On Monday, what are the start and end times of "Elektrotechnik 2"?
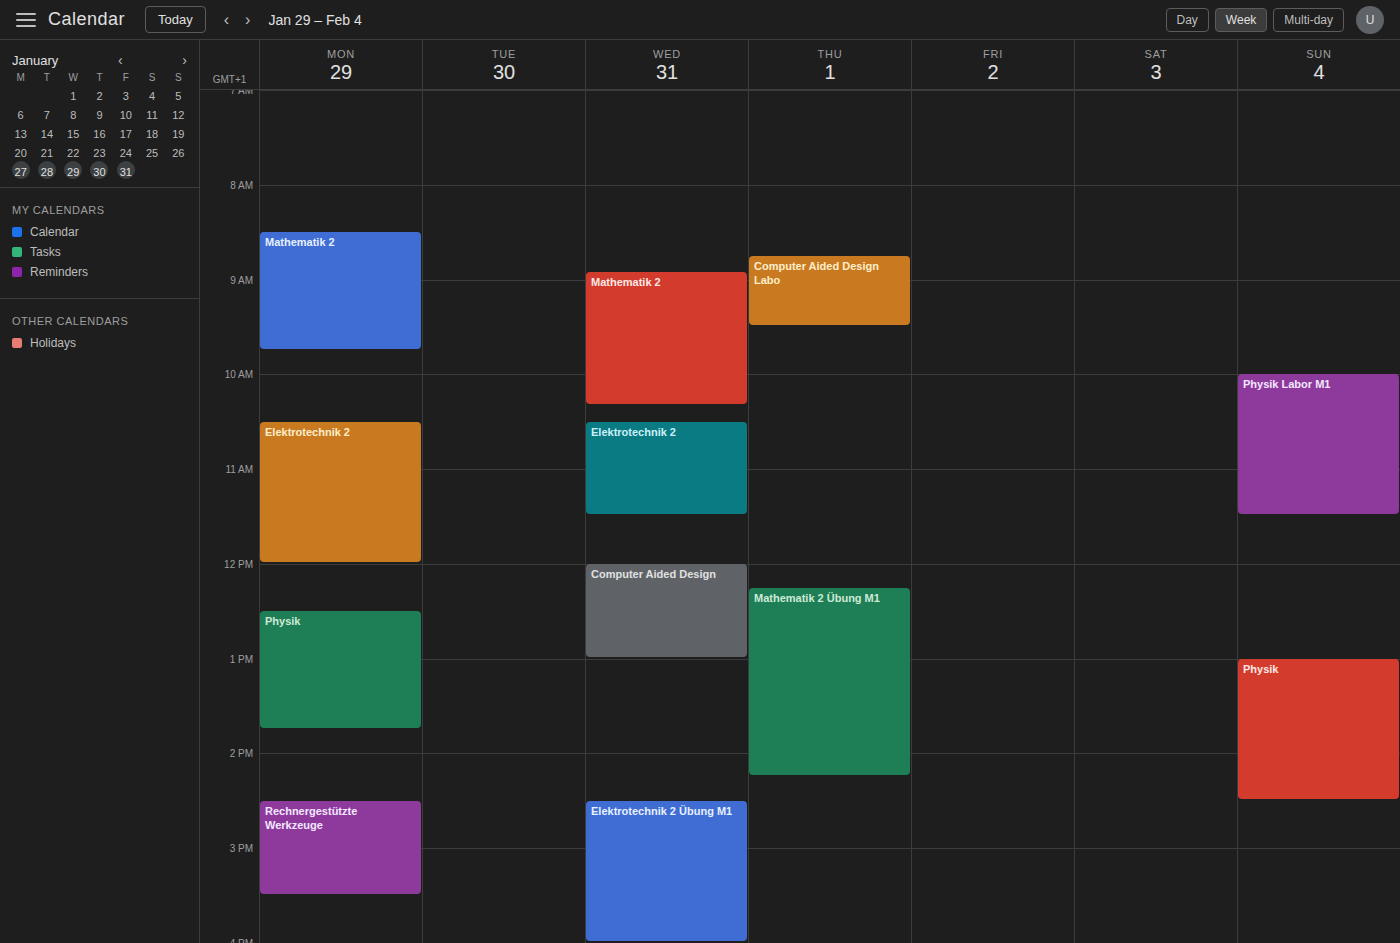
10:30 to 12:00